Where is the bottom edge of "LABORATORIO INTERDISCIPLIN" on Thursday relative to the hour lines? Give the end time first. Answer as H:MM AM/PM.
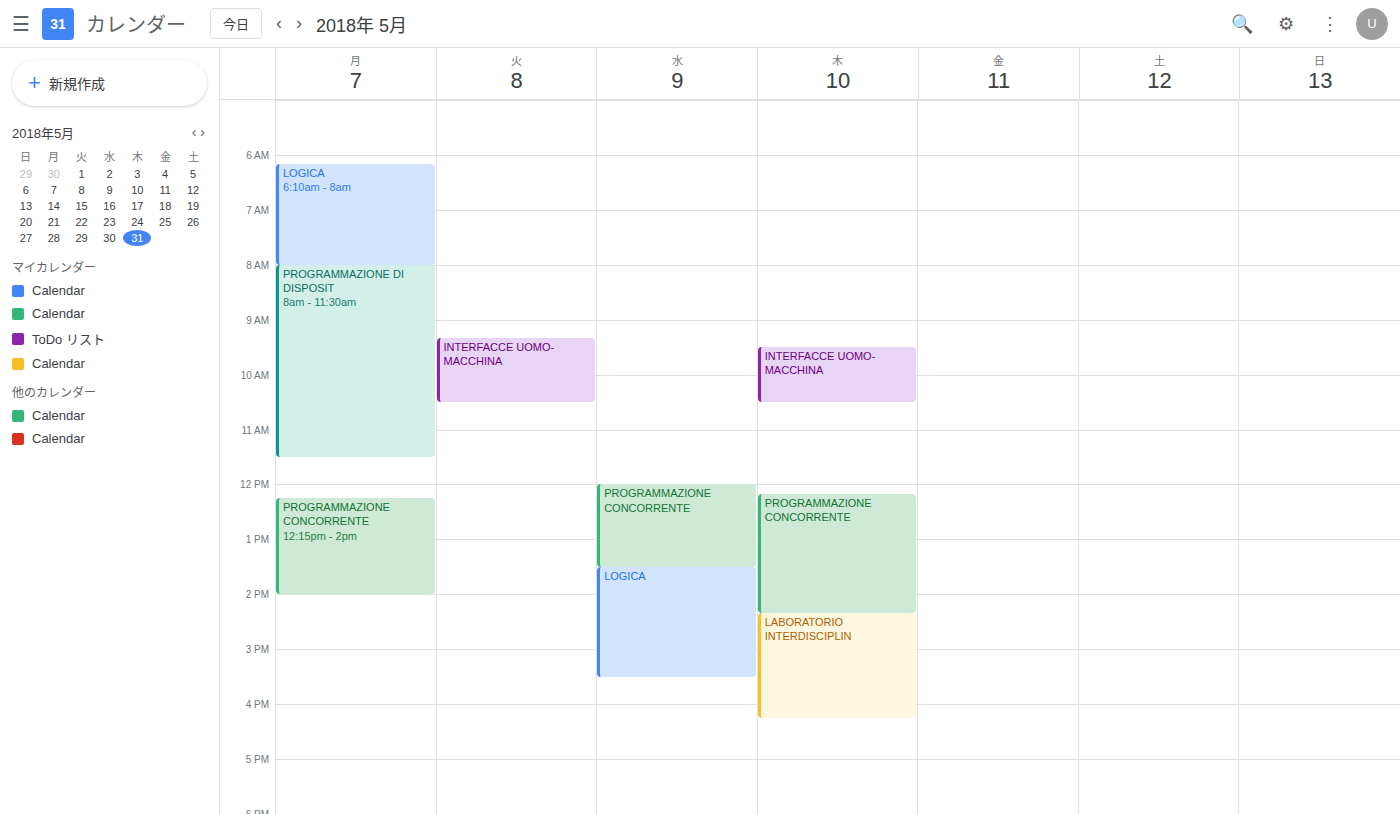
4:15 PM -- neither: a quarter of the way from the 4 PM line to the 5 PM line.